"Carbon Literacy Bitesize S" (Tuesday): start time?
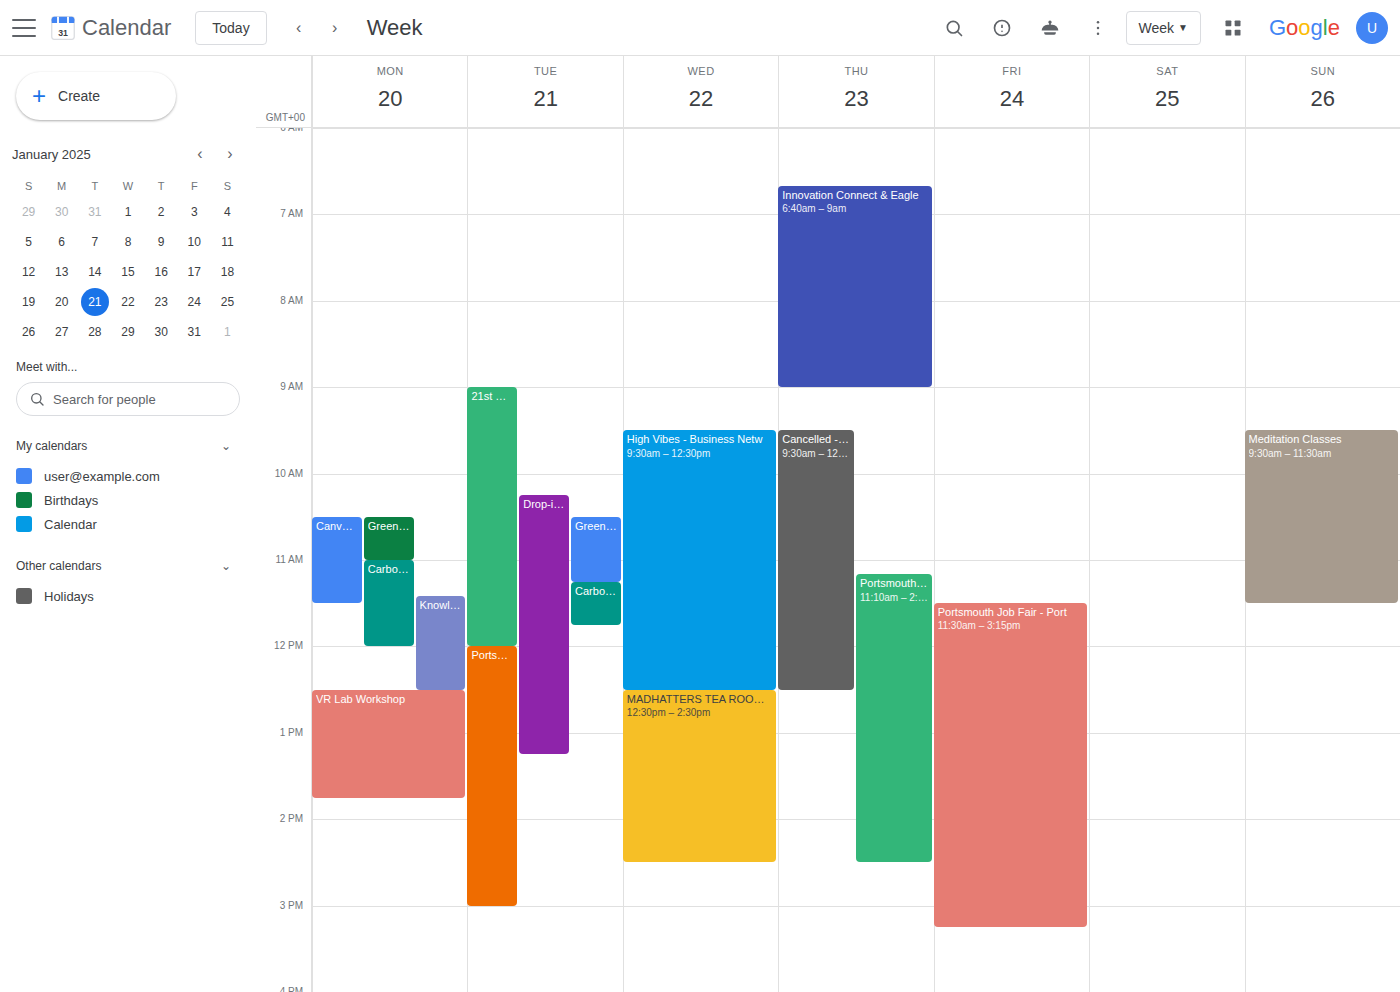
11:15 AM